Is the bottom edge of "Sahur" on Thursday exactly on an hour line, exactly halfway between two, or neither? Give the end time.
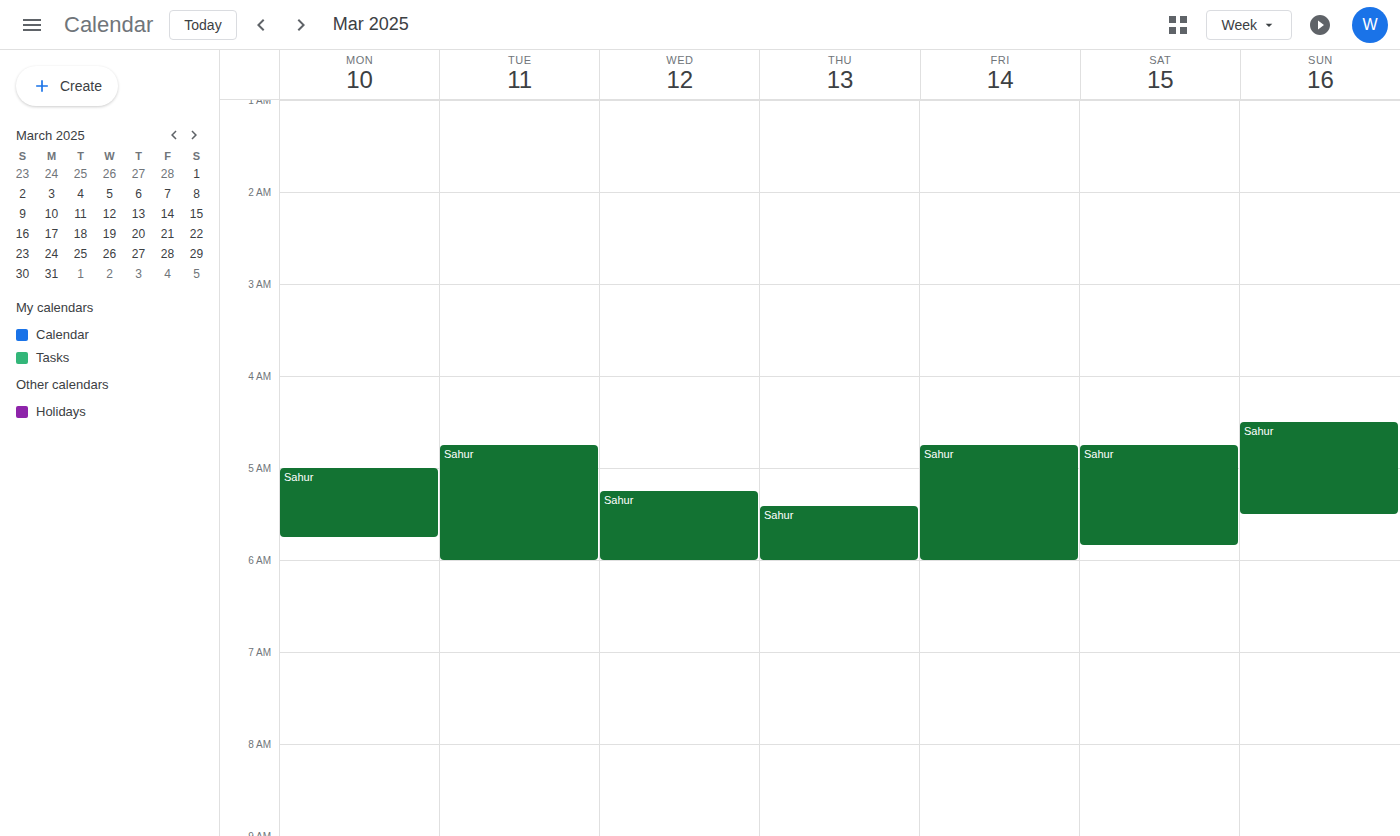
6:00 AM -- exactly on the 6 AM line.